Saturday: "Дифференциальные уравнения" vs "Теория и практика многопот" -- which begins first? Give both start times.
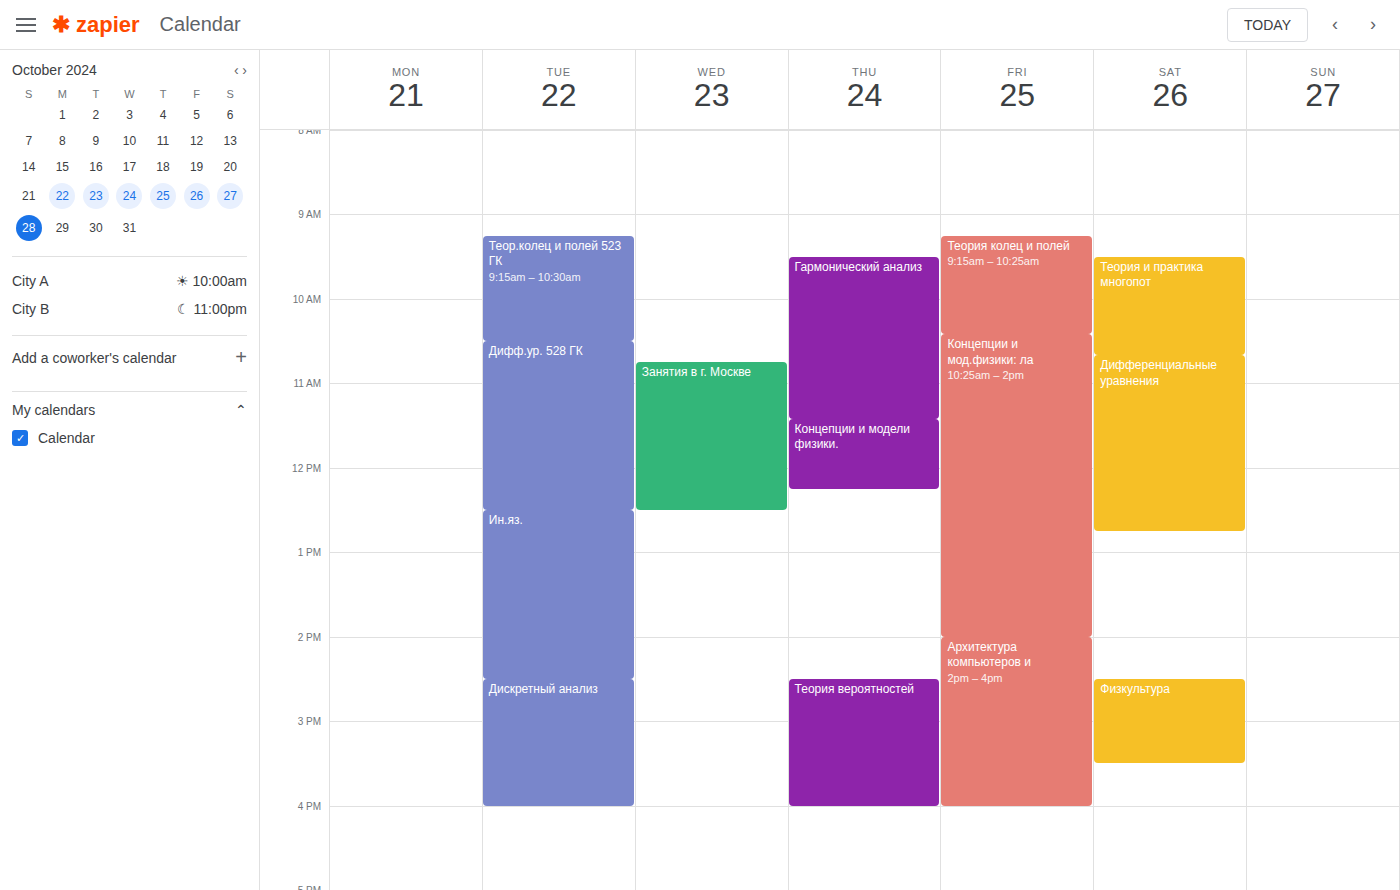
"Теория и практика многопот" 9:30 AM; "Дифференциальные уравнения" 10:40 AM.